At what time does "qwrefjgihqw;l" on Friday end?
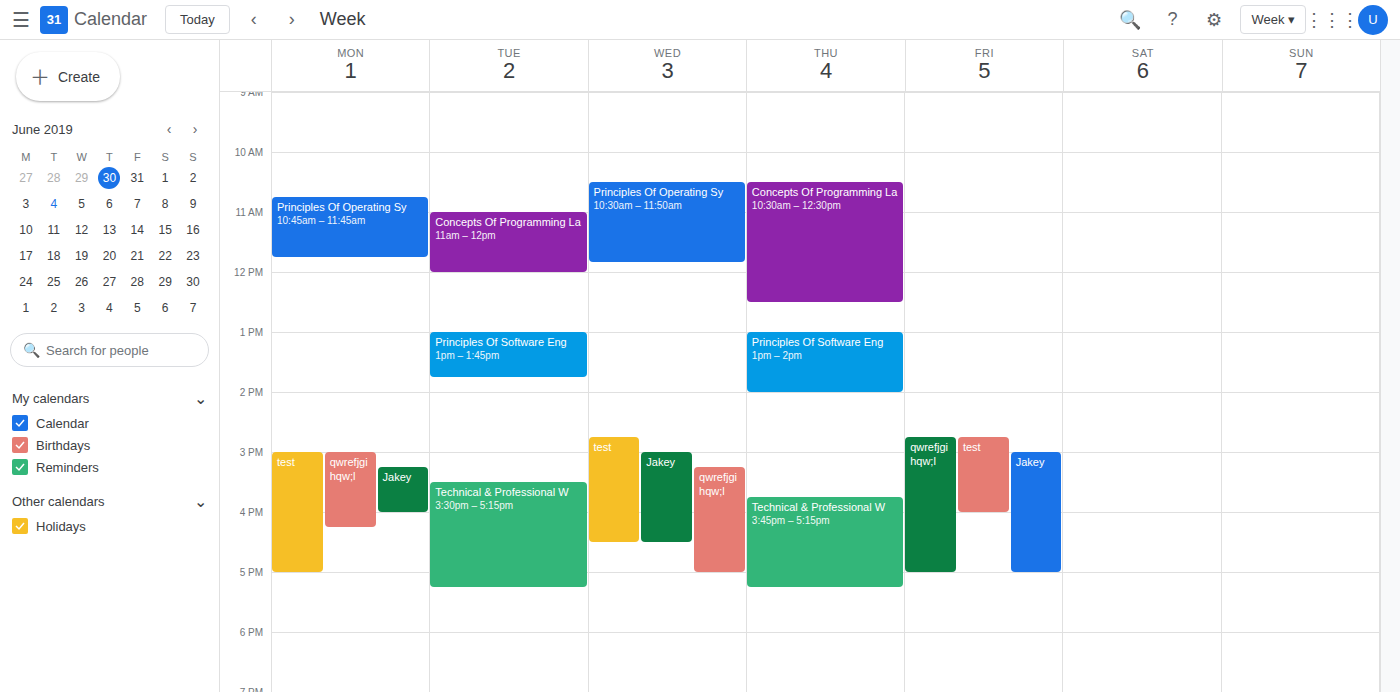
5:00 PM